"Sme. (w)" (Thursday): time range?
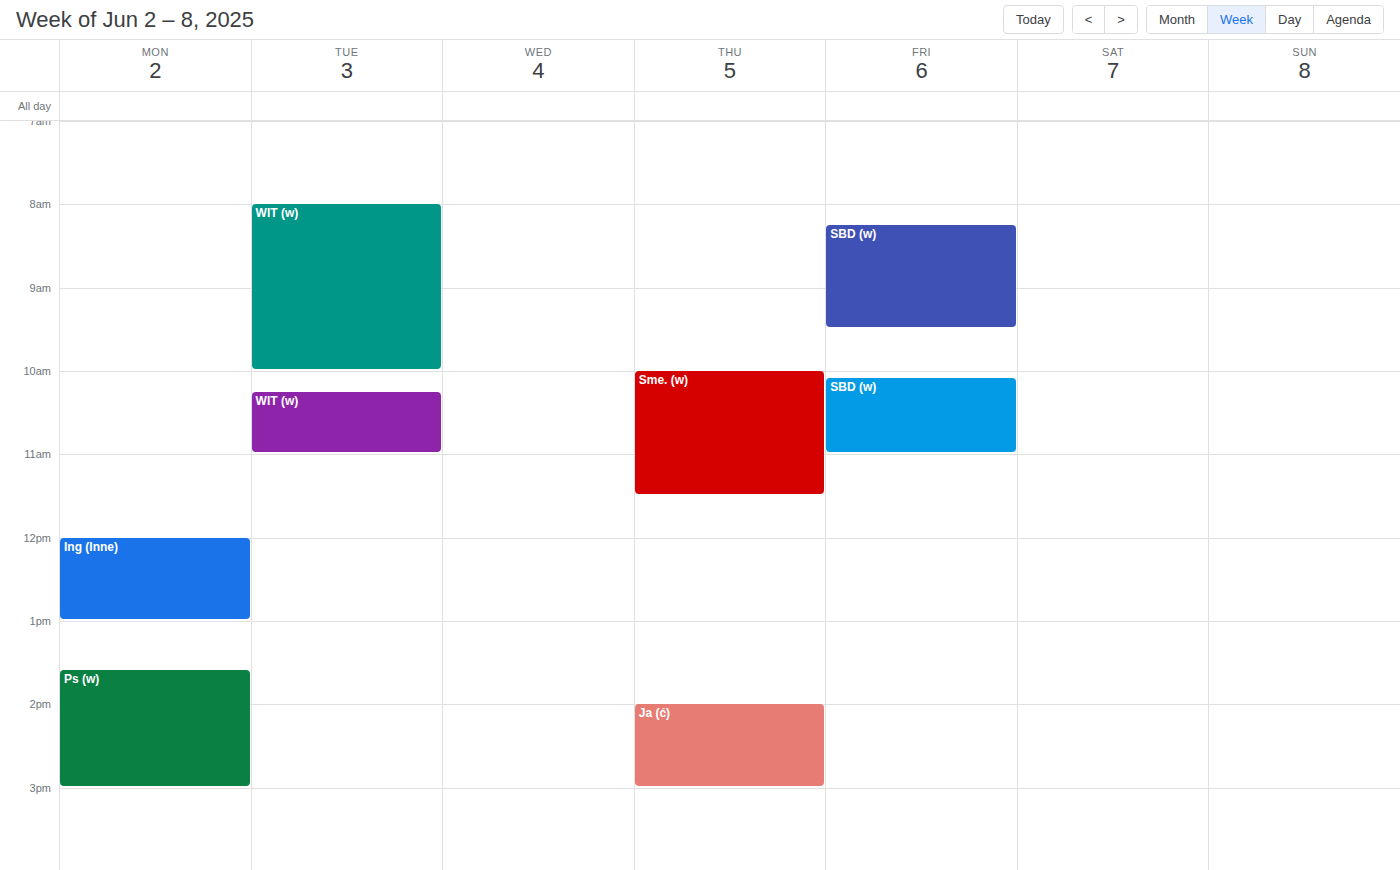
10:00 AM to 11:30 AM